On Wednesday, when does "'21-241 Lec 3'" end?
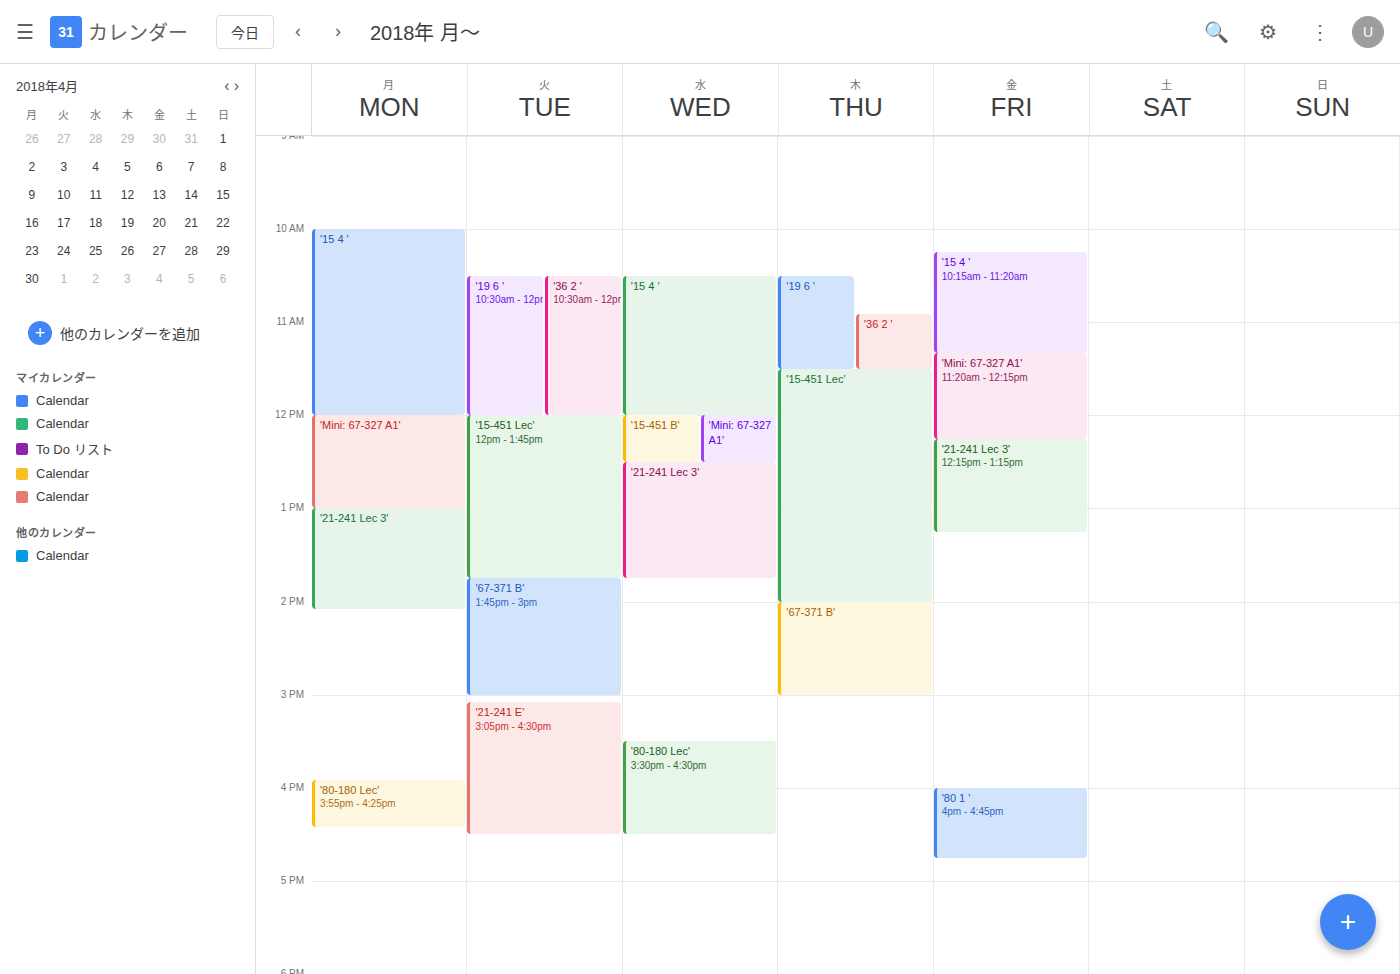
13:45